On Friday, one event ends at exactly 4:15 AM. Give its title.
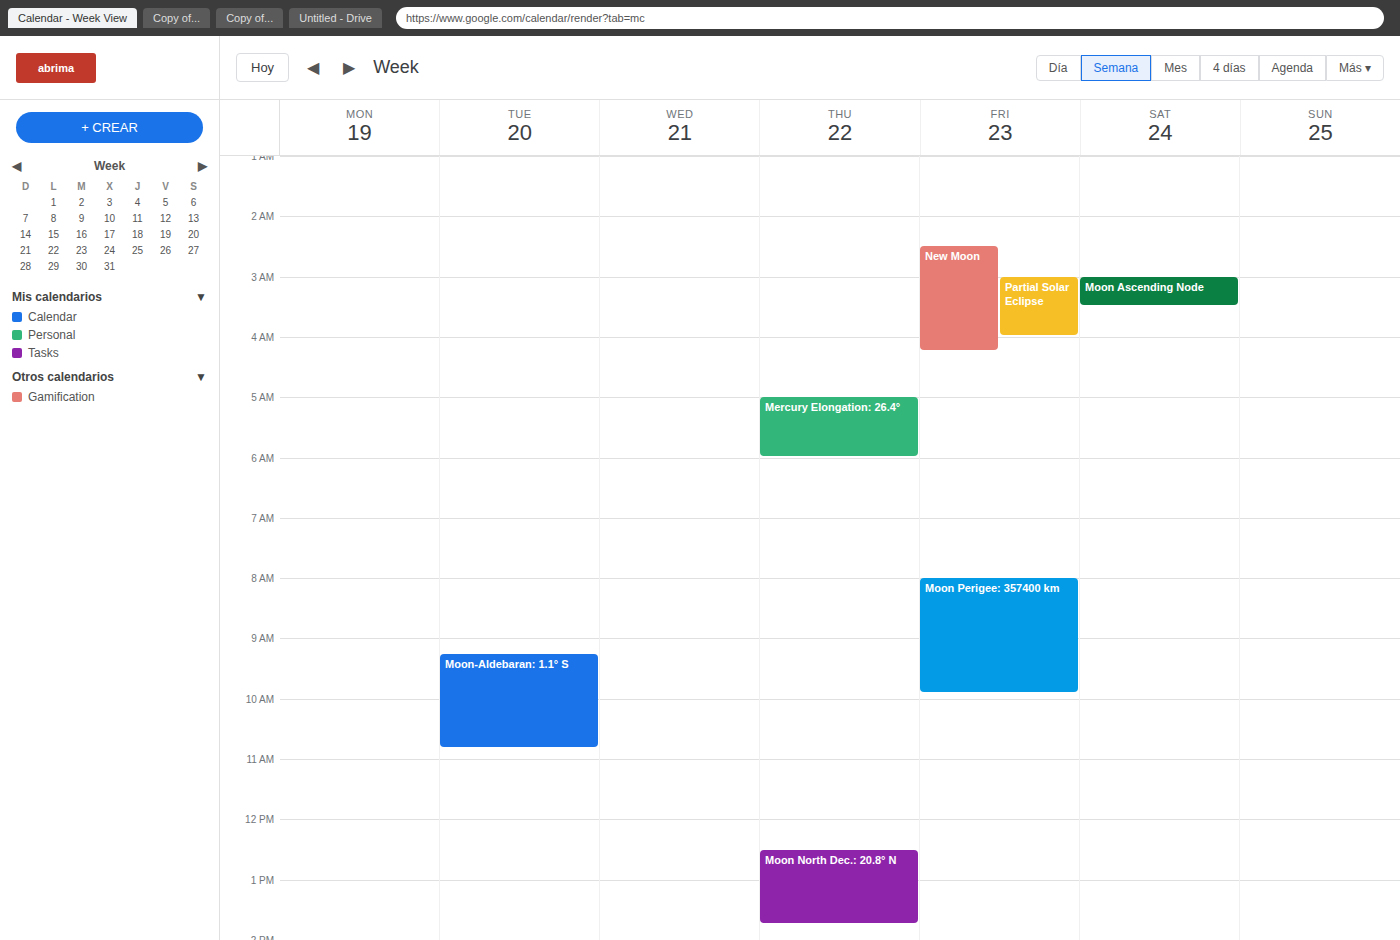
"New Moon"